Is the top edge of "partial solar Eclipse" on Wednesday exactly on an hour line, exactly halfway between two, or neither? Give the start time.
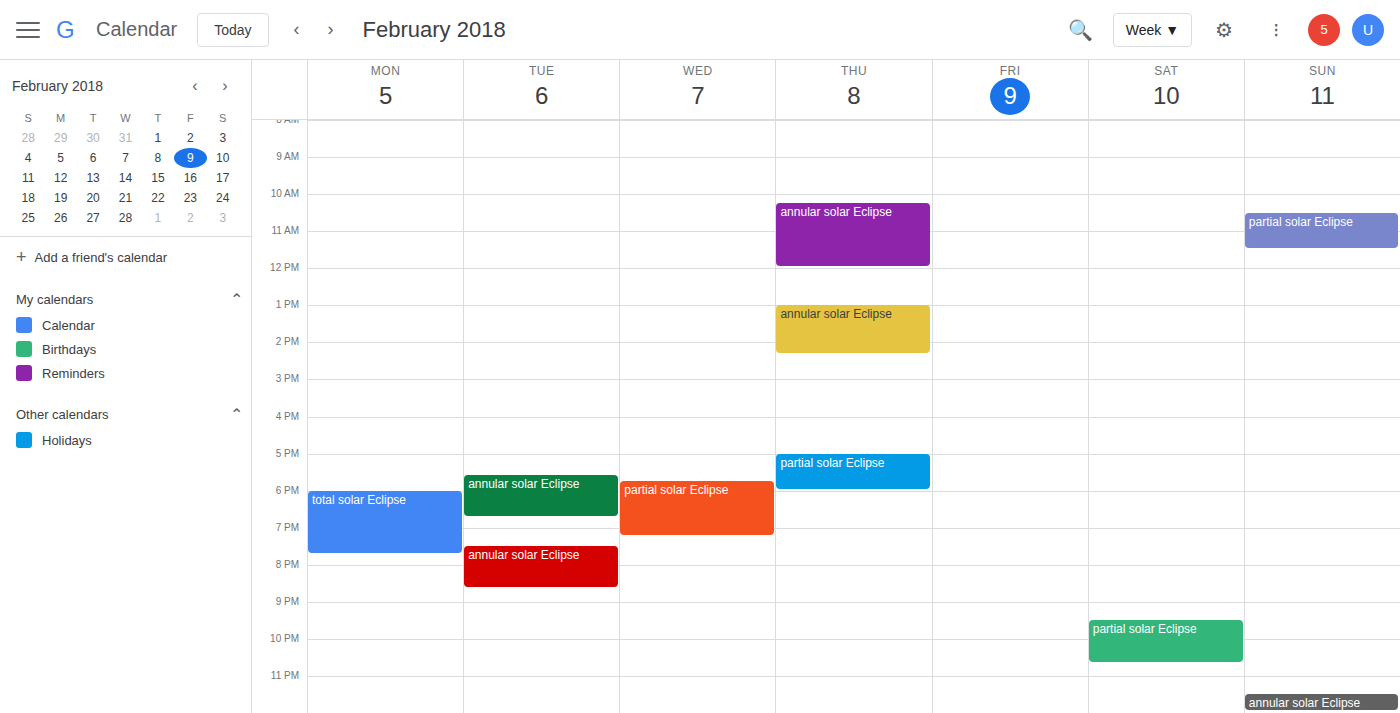
5:45 PM -- neither: three quarters of the way from the 5 PM line to the 6 PM line.